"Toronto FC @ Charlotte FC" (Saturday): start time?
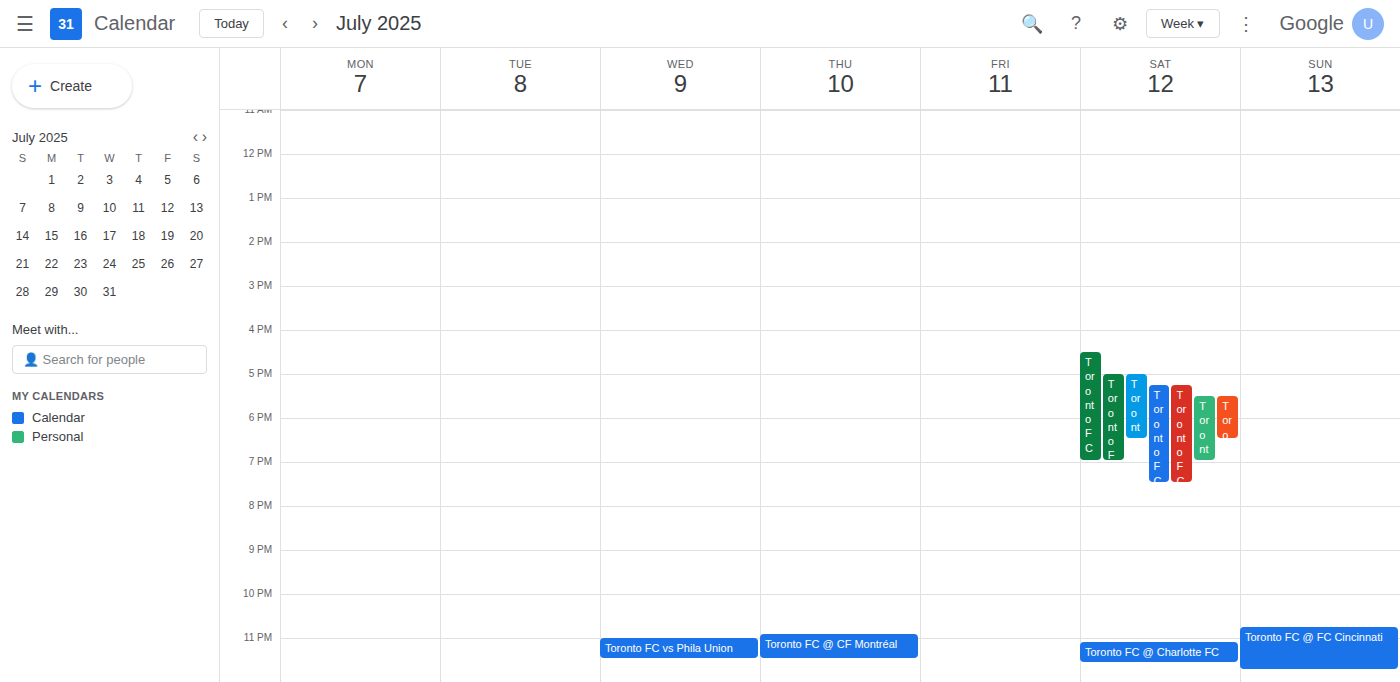
11:05 PM